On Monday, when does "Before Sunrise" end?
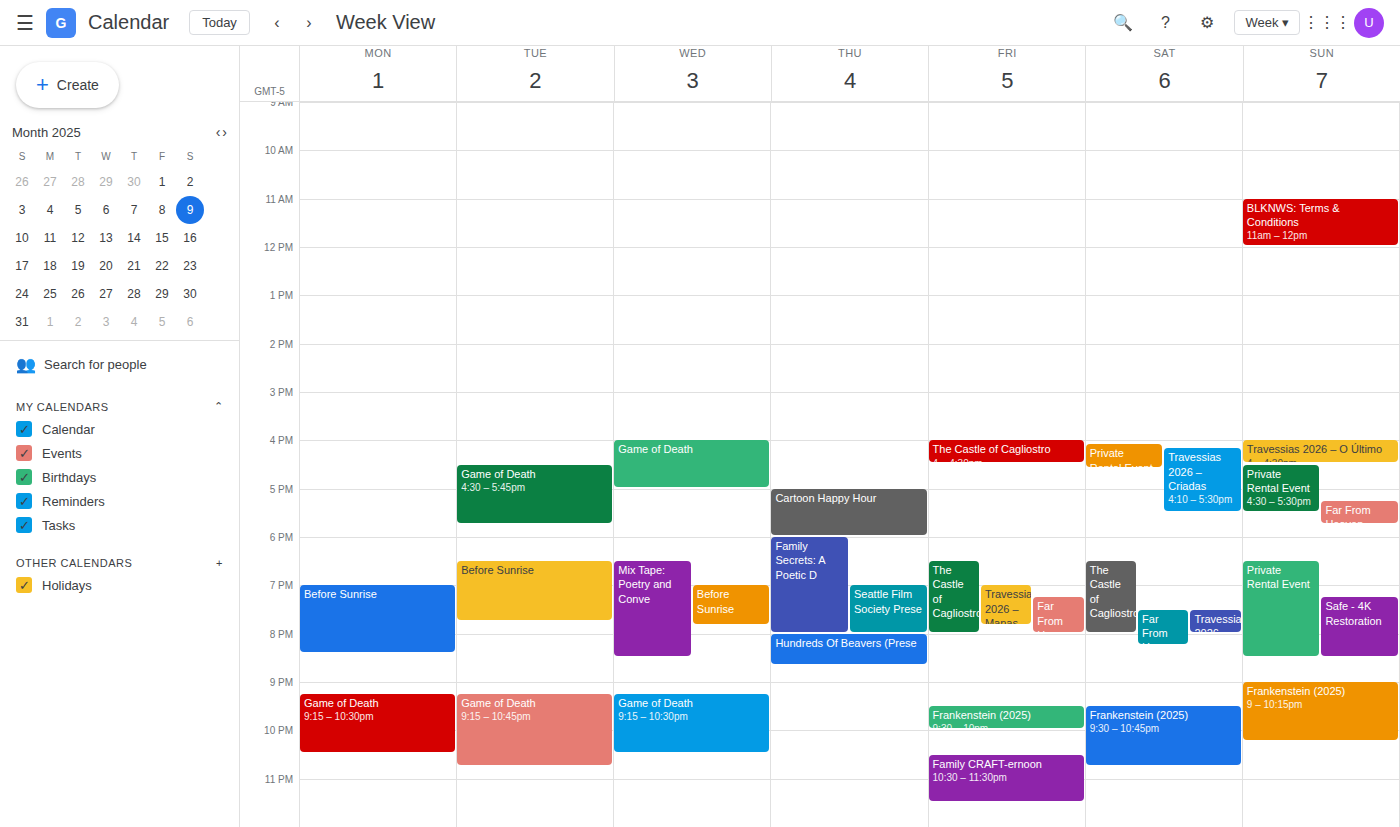
8:25 PM